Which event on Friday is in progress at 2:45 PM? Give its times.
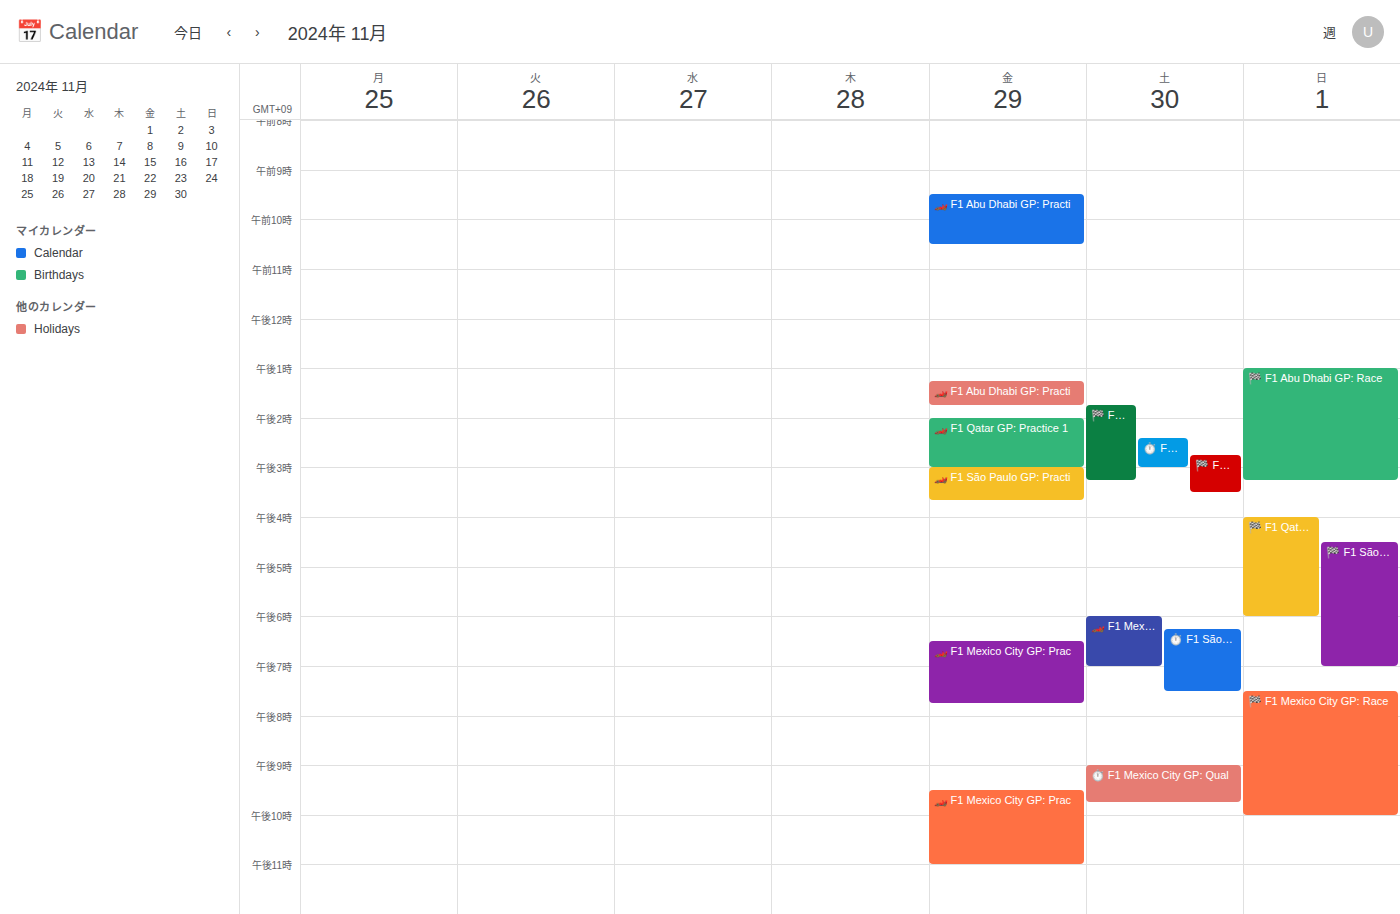
"🏎️ F1 Qatar GP: Practice 1", 2:00 PM to 3:00 PM